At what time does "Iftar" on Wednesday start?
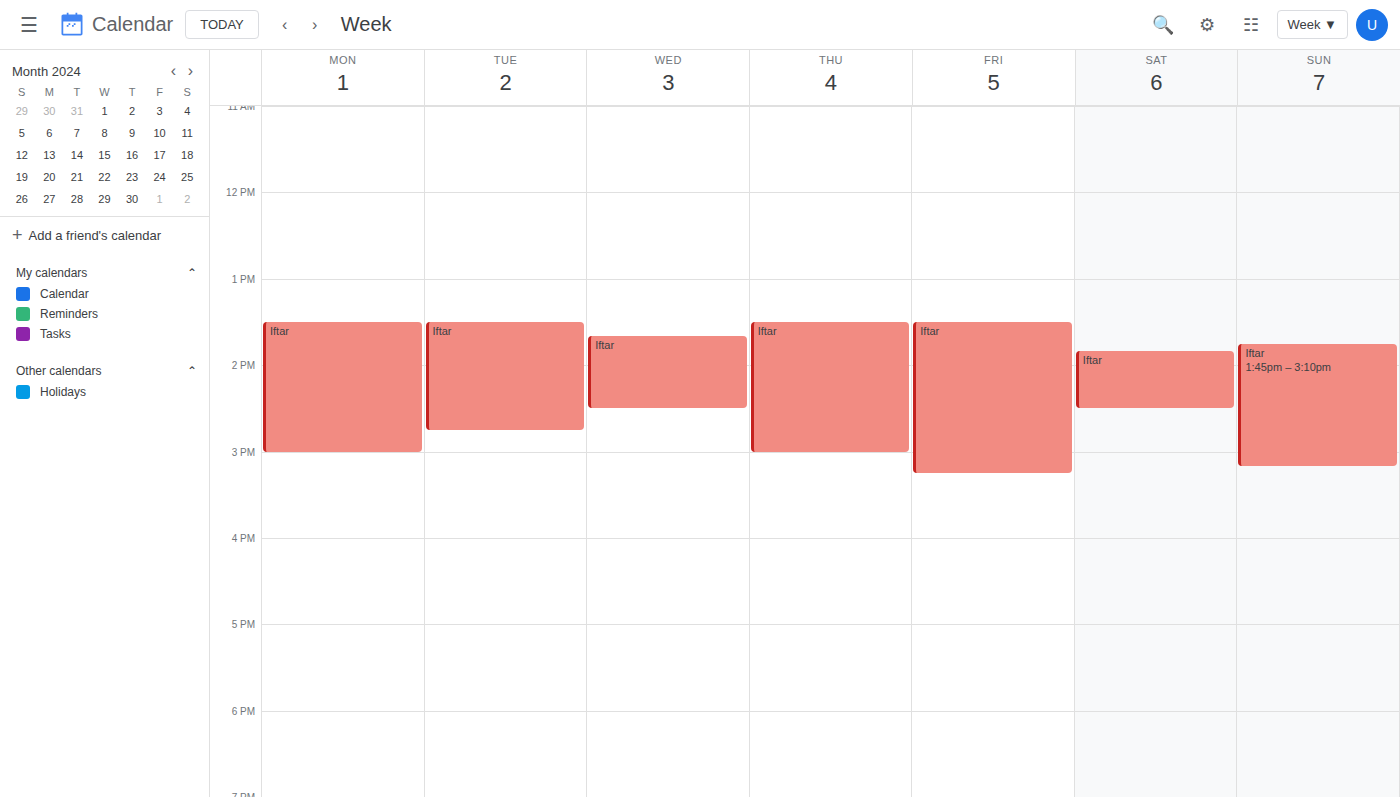
1:40 PM